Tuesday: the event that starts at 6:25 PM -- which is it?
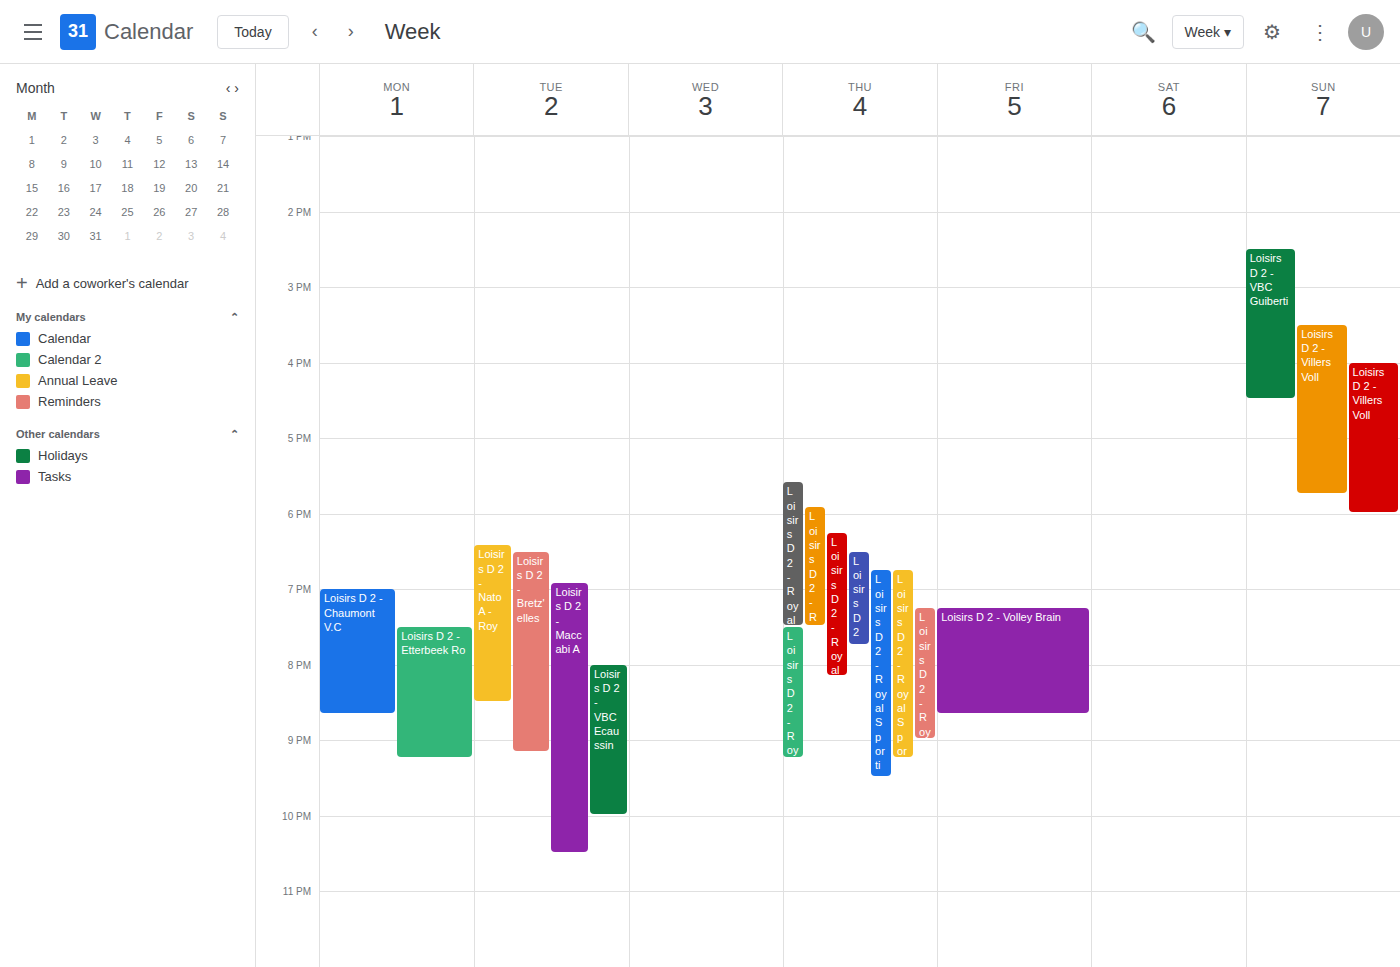
"Loisirs D 2 - Nato A - Roy"